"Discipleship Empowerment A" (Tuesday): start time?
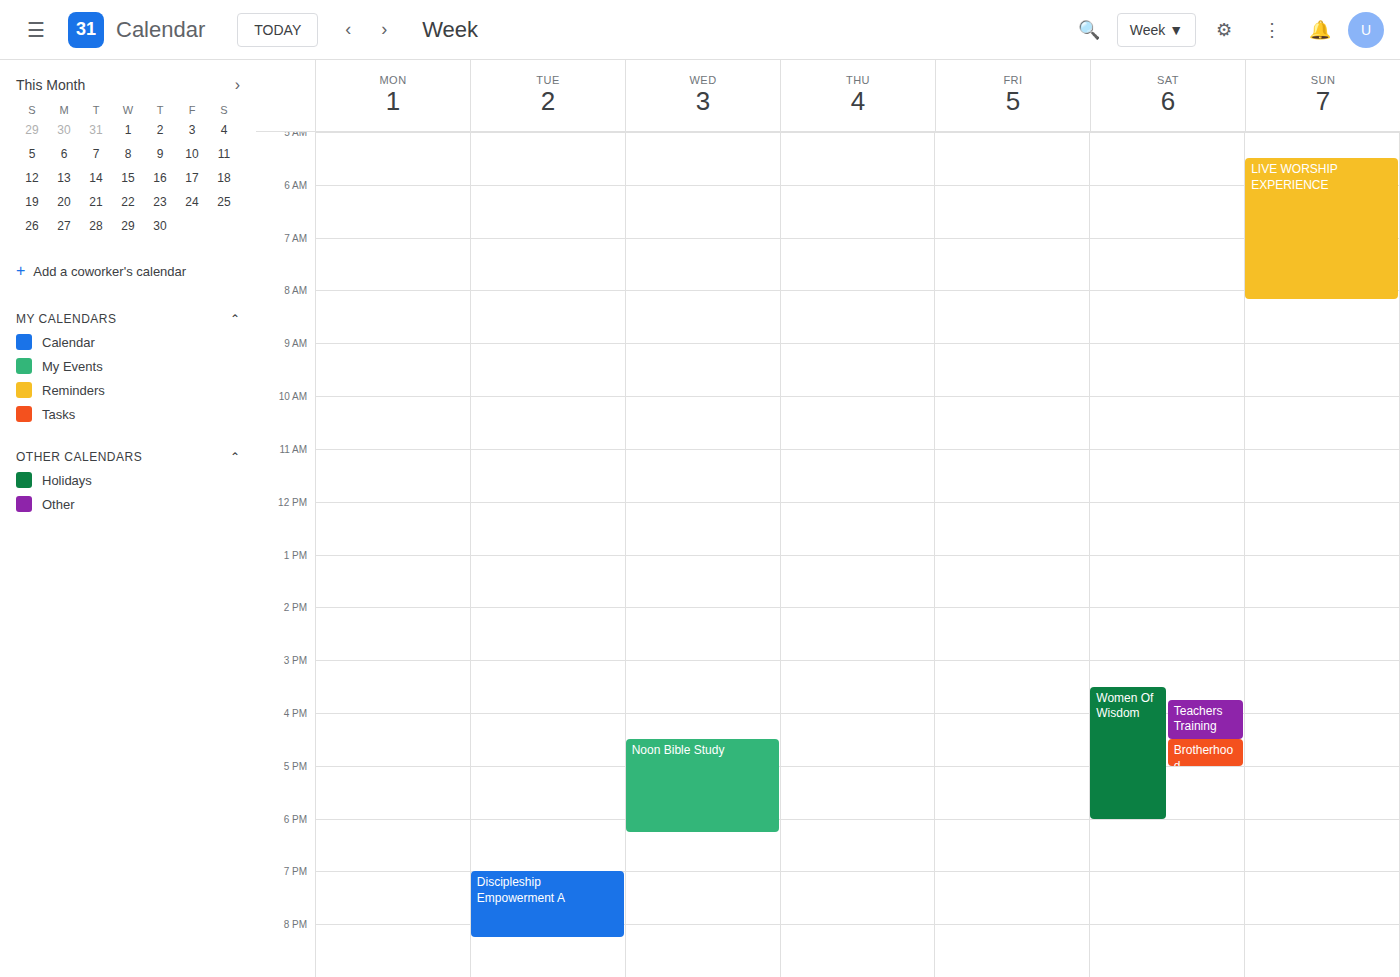
7:00 PM